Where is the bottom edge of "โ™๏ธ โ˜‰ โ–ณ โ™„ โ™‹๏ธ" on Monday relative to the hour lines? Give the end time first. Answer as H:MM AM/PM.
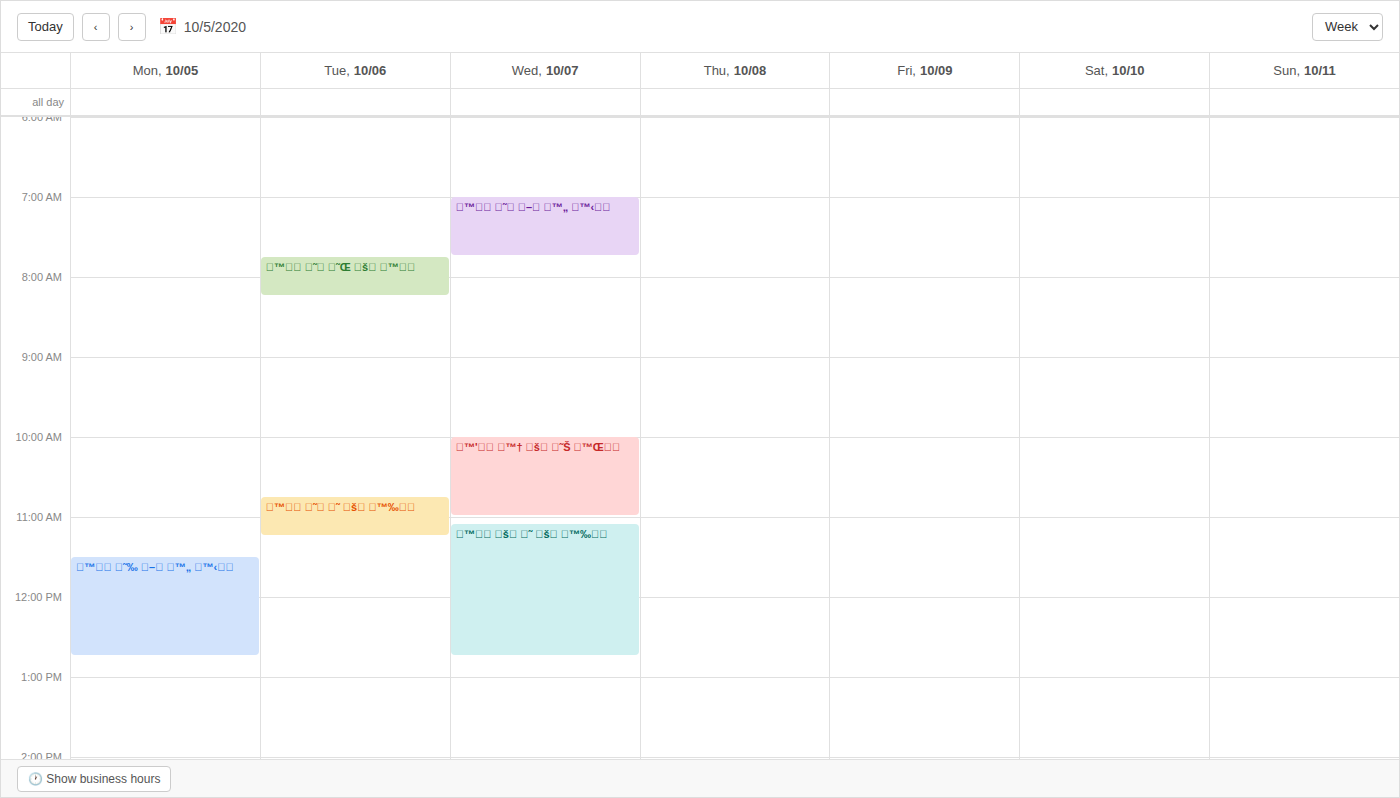
12:45 PM -- neither: three quarters of the way from the 12 PM line to the 1 PM line.